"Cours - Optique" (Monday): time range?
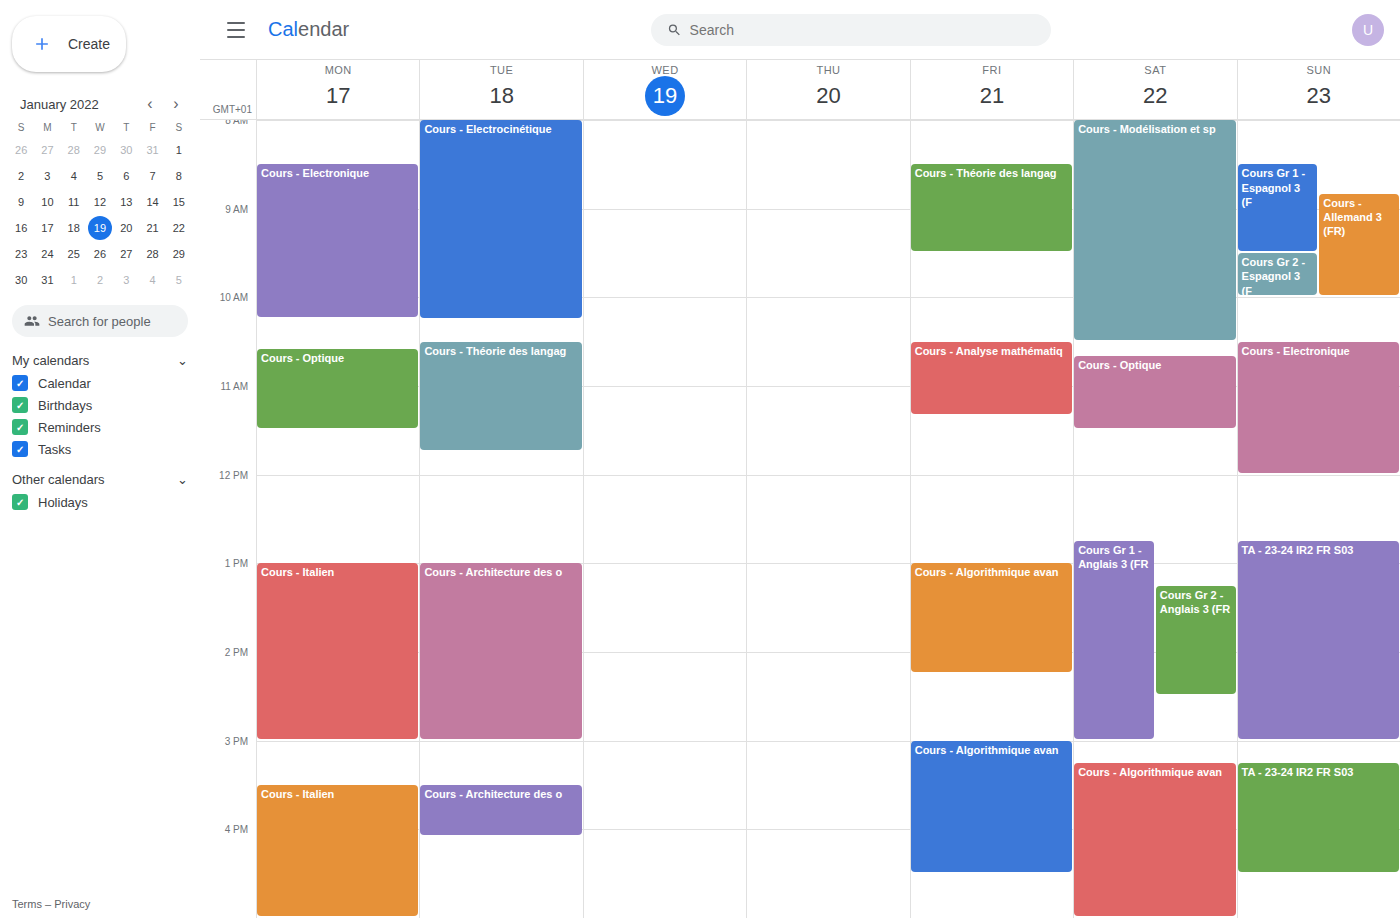
10:35 AM to 11:30 AM